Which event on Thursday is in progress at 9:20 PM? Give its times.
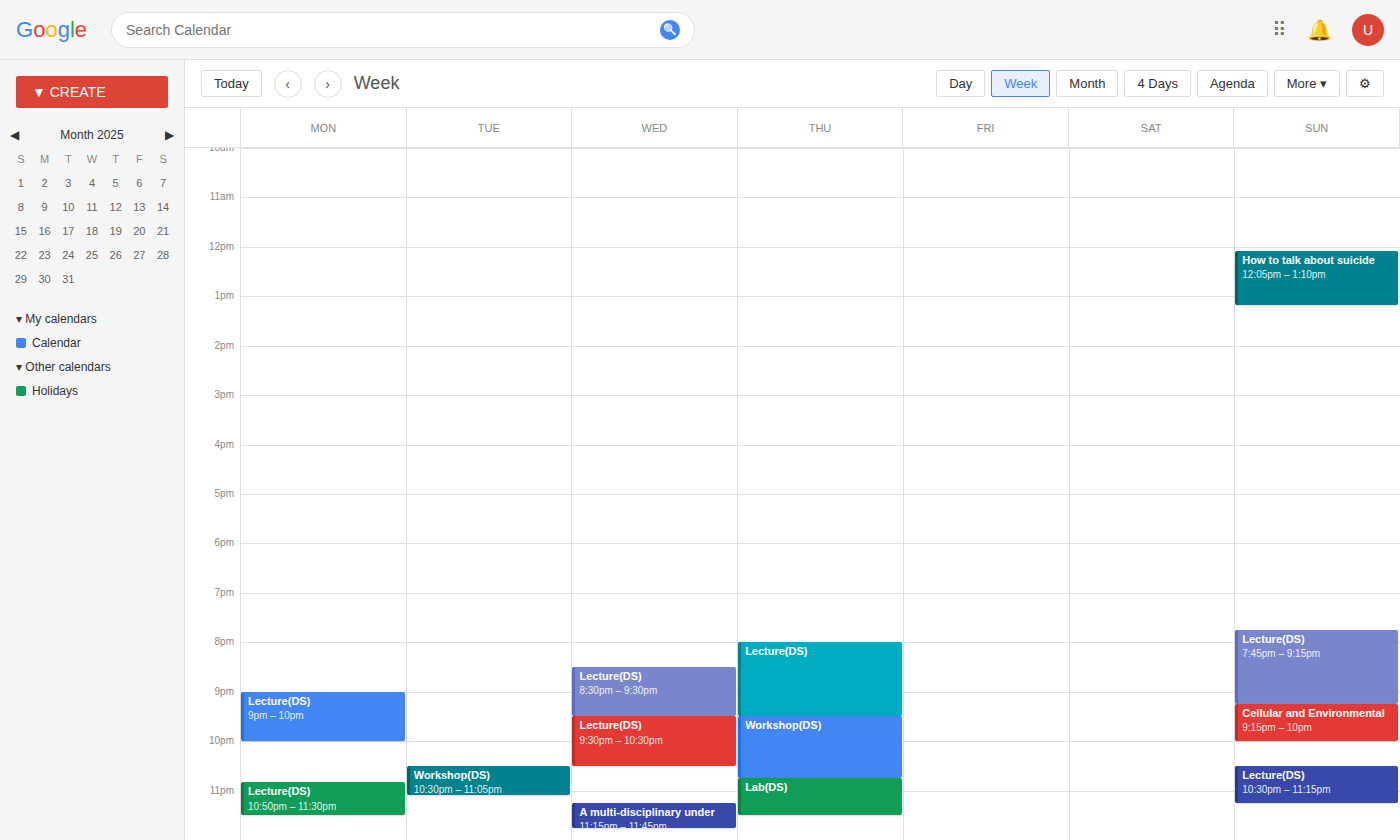
"Lecture(DS)", 8:00 PM to 9:30 PM